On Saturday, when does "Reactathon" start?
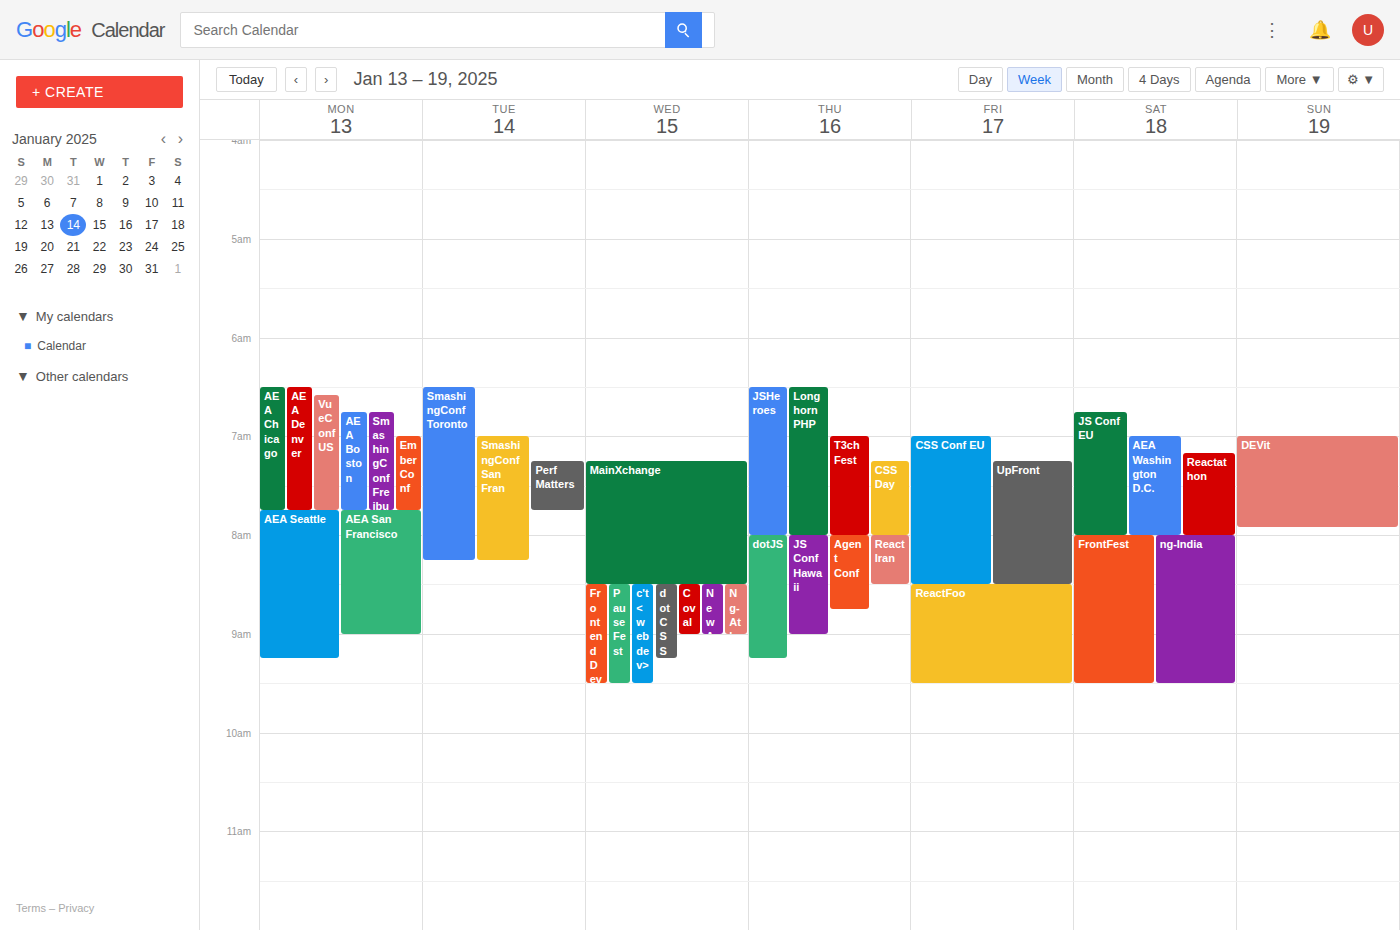
7:10 AM